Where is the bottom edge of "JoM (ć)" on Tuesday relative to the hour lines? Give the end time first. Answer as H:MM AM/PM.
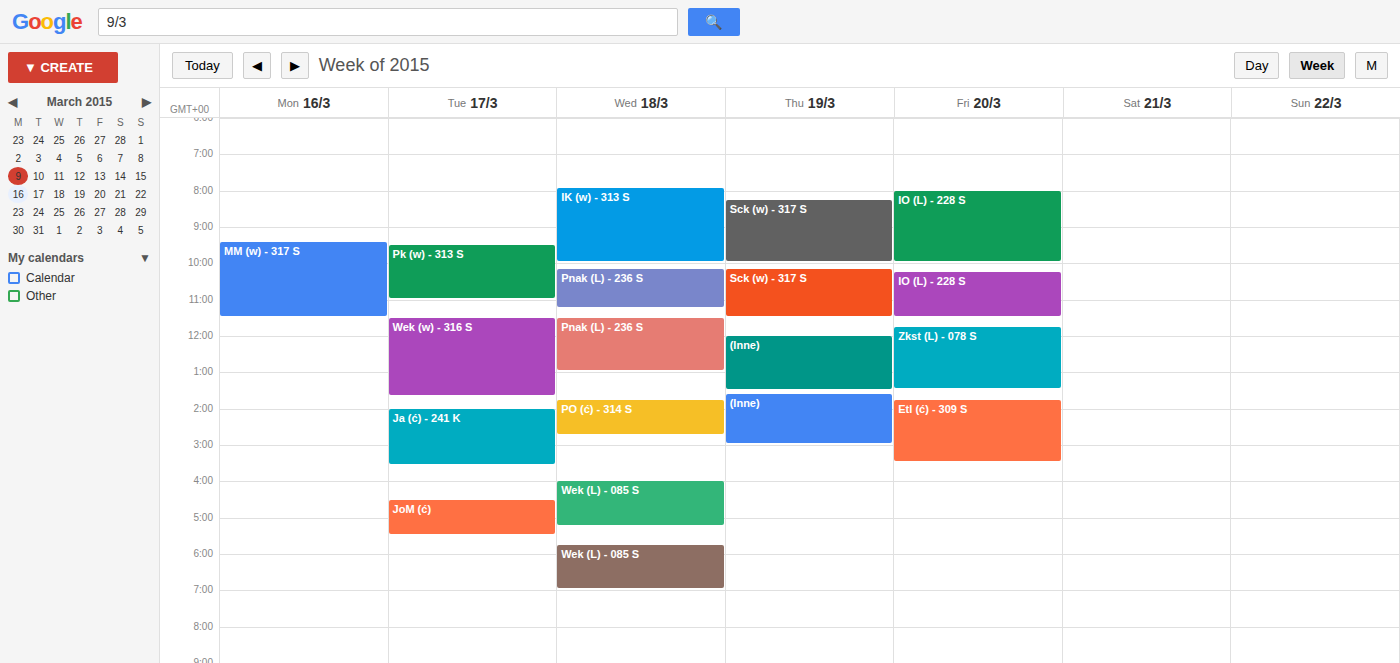
5:30 PM -- halfway between the 5 PM and 6 PM lines.